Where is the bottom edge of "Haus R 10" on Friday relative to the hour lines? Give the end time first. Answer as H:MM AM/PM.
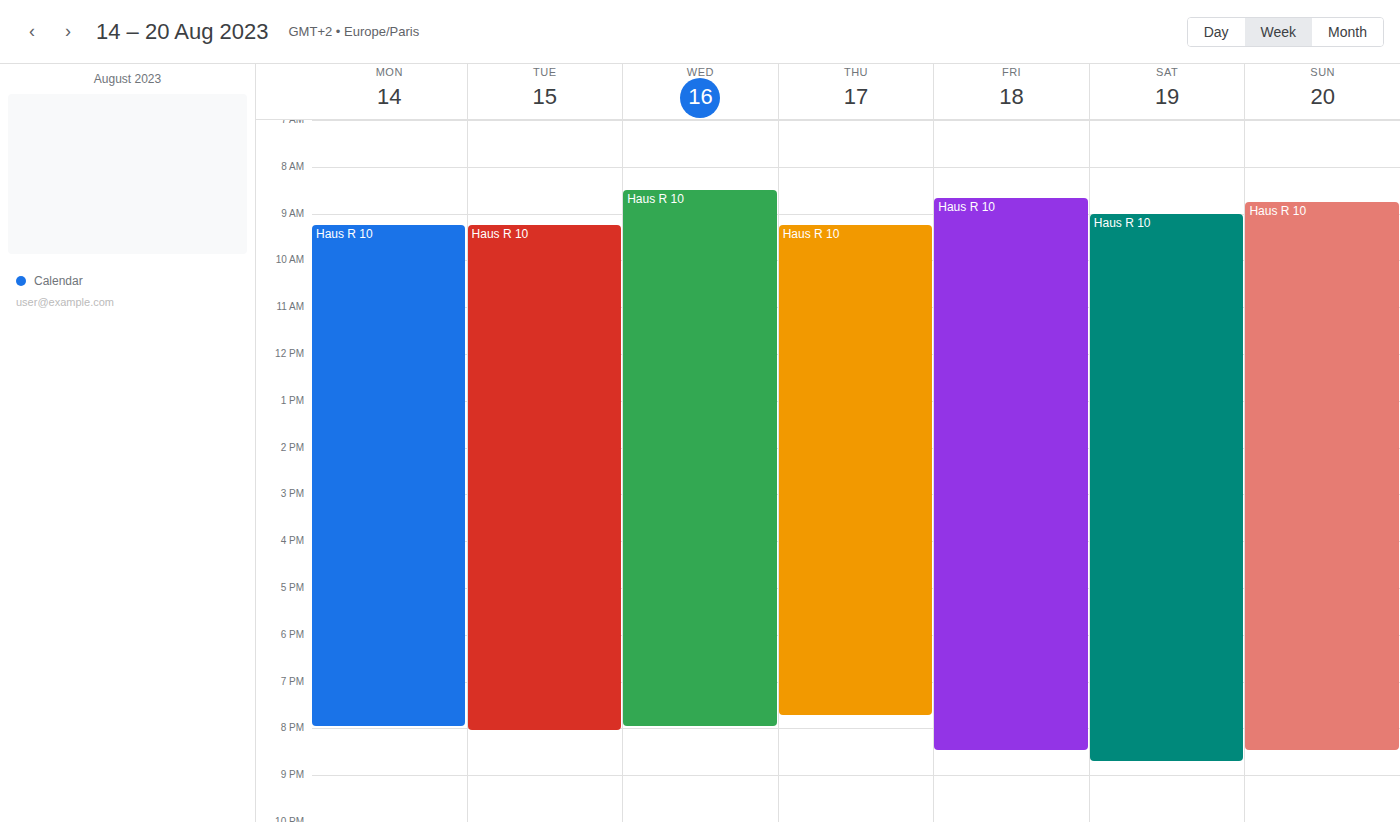
8:30 PM -- halfway between the 8 PM and 9 PM lines.